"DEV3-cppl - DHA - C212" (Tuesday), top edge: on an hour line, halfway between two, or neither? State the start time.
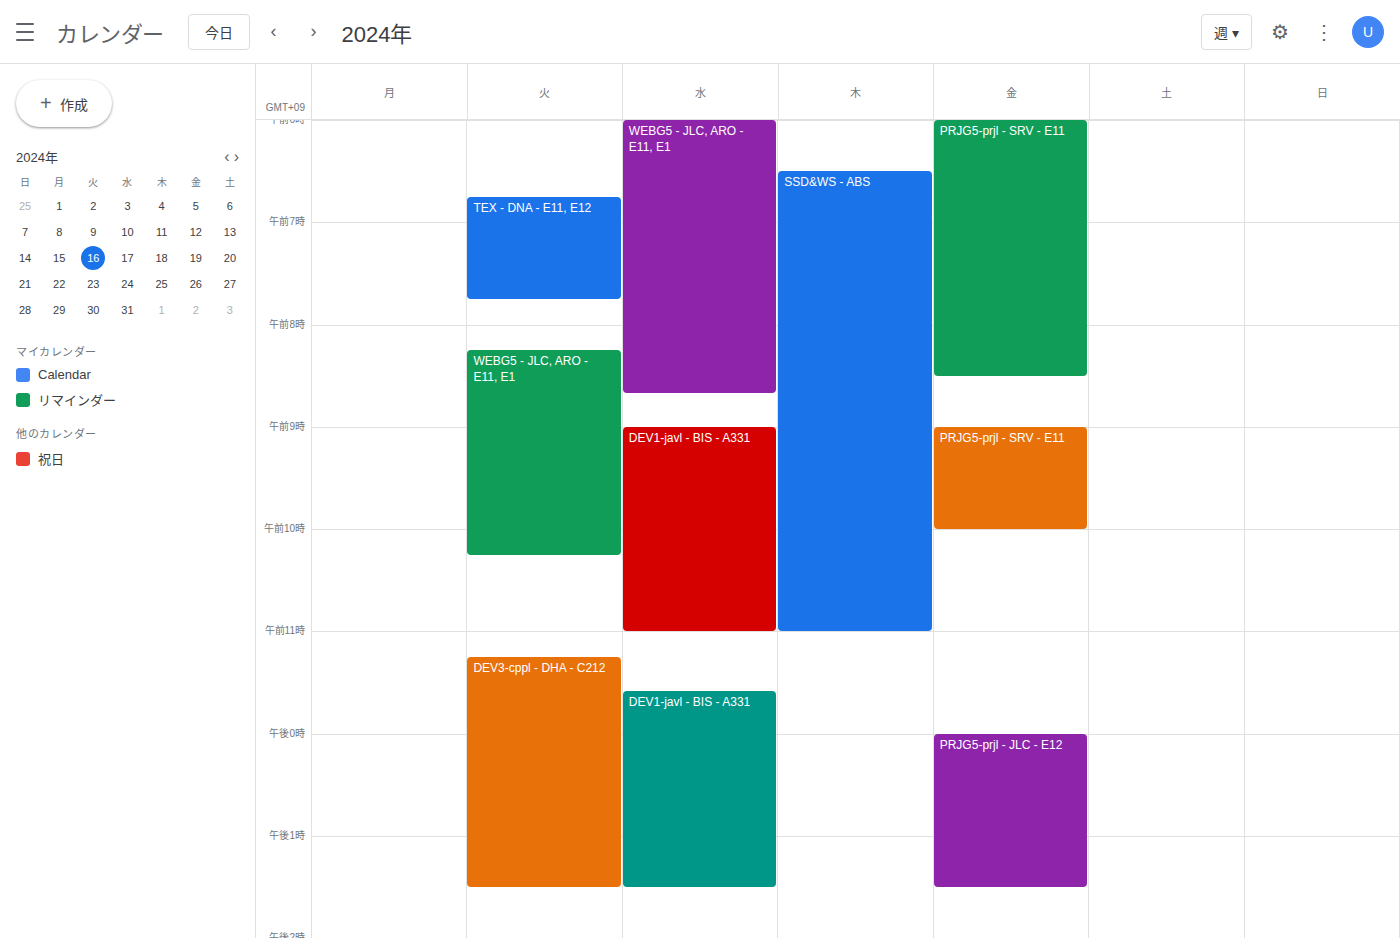
11:15 -- neither: a quarter of the way from the 11:00 line to the 12:00 line.